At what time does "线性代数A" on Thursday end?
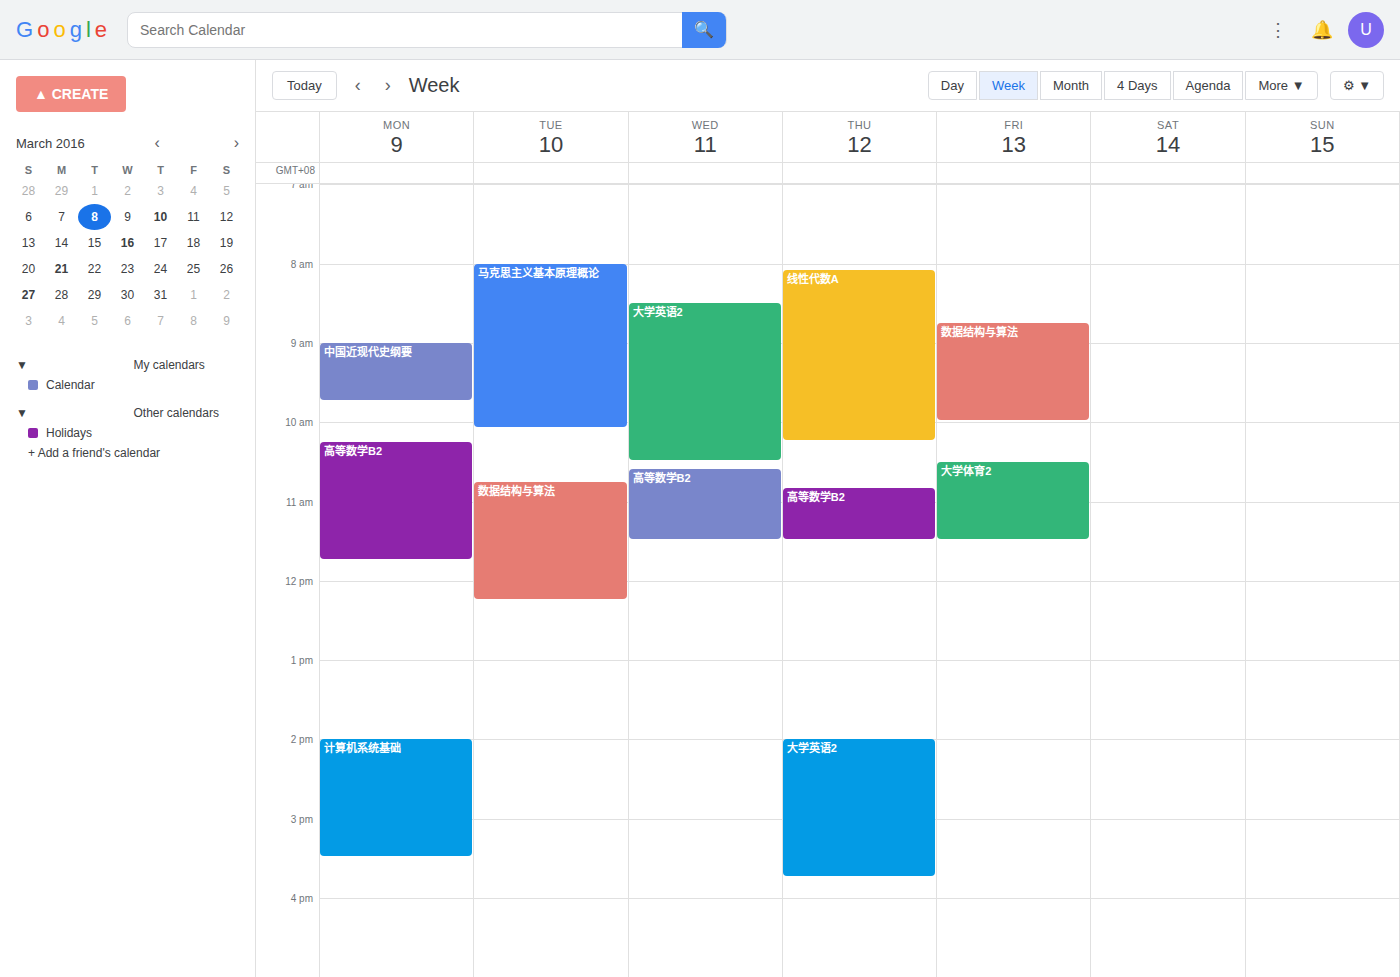
10:15